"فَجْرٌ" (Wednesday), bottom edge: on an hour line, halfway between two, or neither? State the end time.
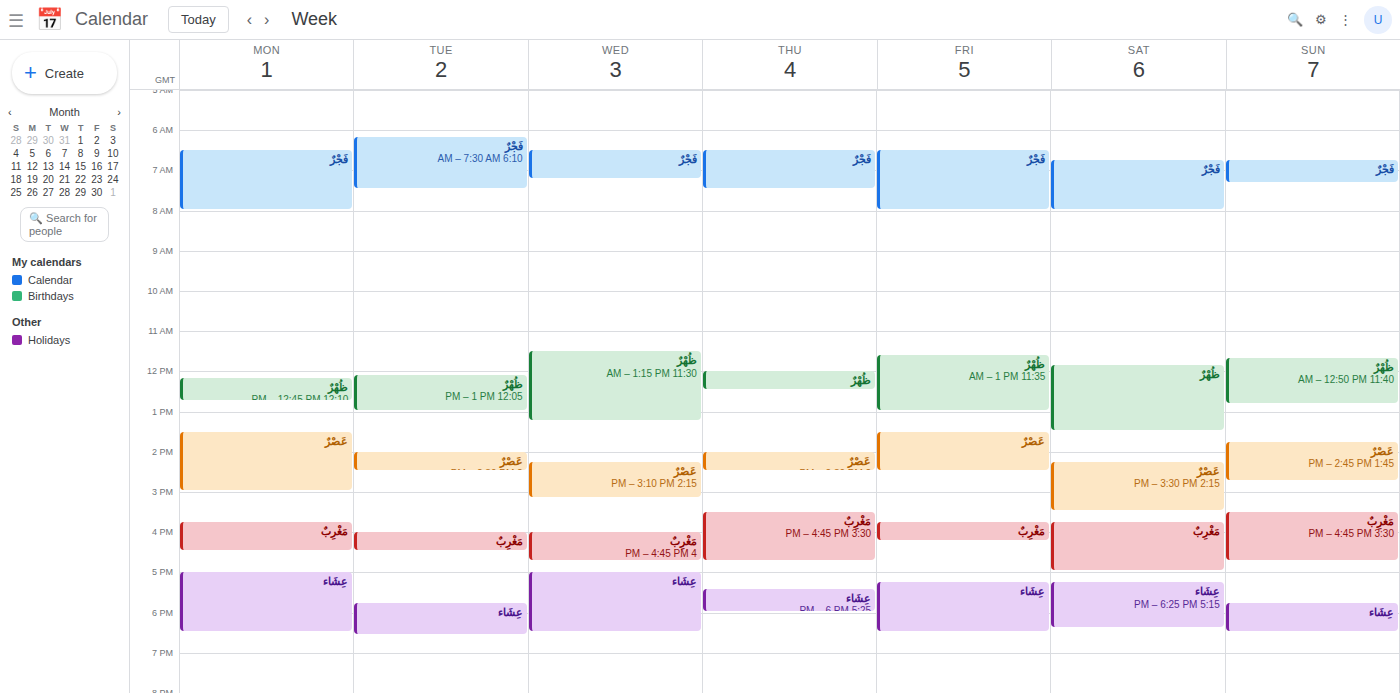
7:15 AM -- neither: a quarter of the way from the 7 AM line to the 8 AM line.